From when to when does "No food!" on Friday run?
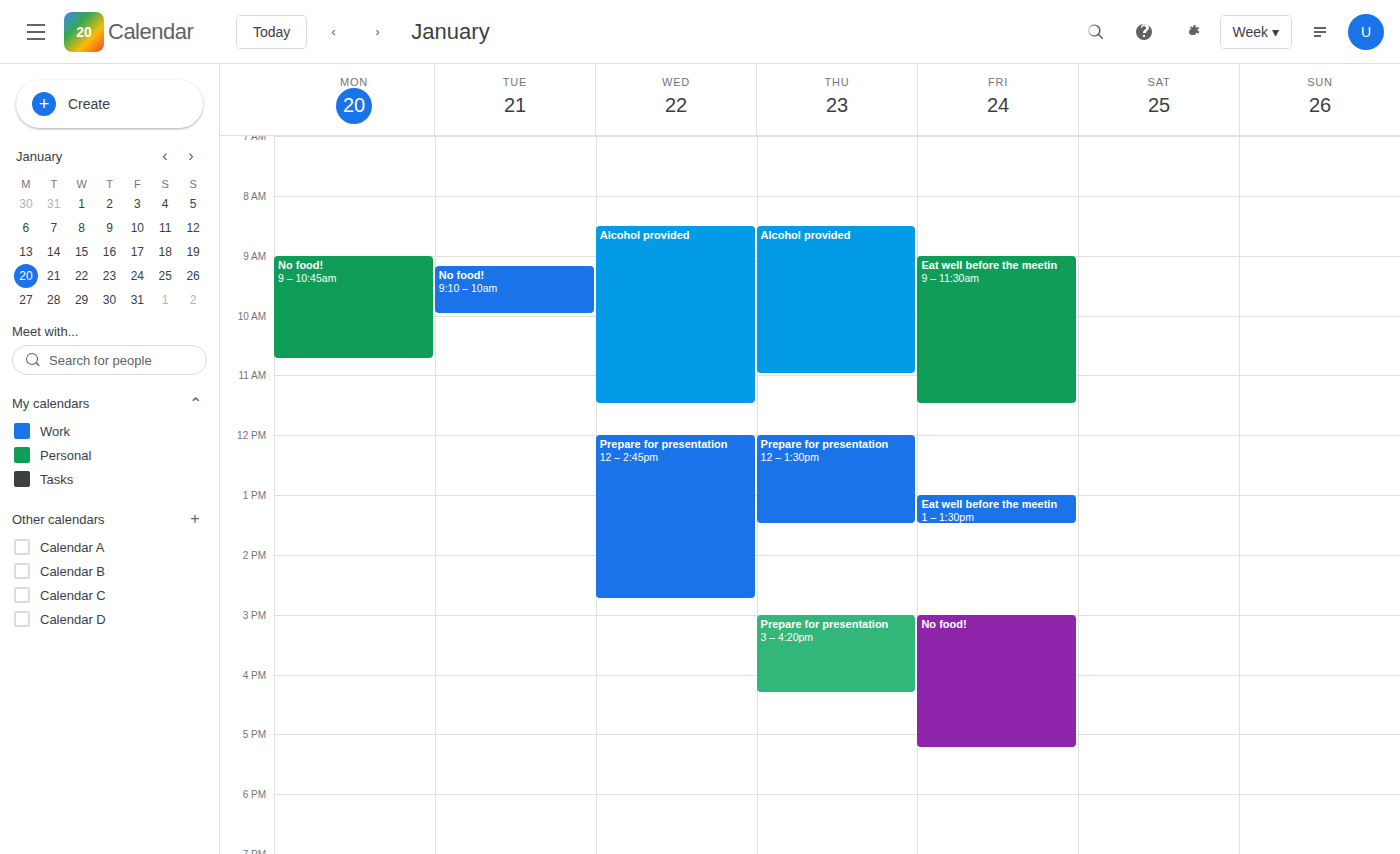
3:00 PM to 5:15 PM